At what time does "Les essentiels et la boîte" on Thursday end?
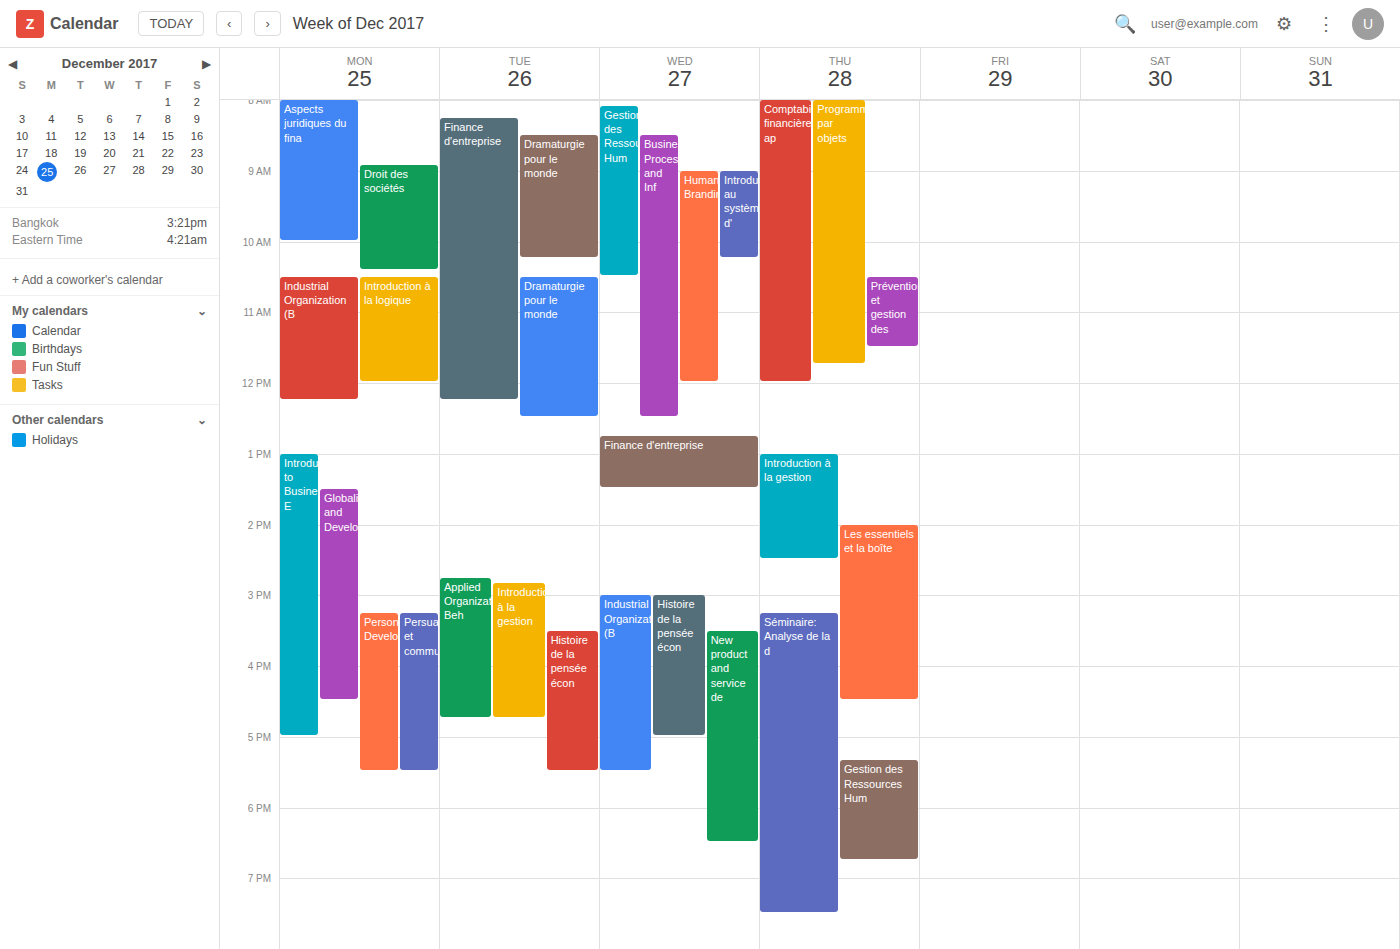
16:30